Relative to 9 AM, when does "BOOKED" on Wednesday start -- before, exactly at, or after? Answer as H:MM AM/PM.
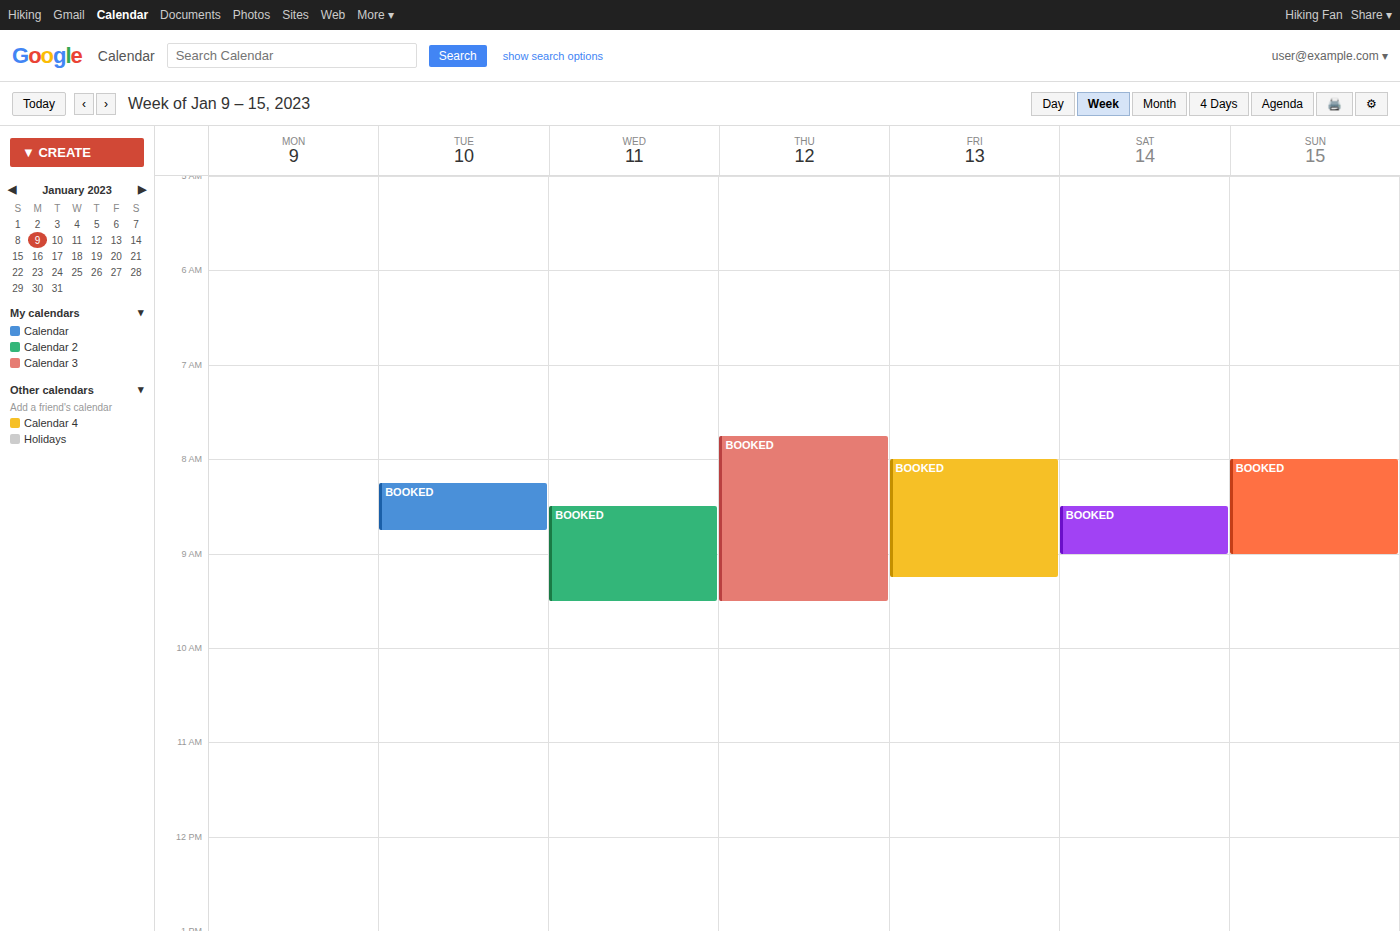
8:30 AM -- before 9 AM, 30 minutes above the 9 AM line.